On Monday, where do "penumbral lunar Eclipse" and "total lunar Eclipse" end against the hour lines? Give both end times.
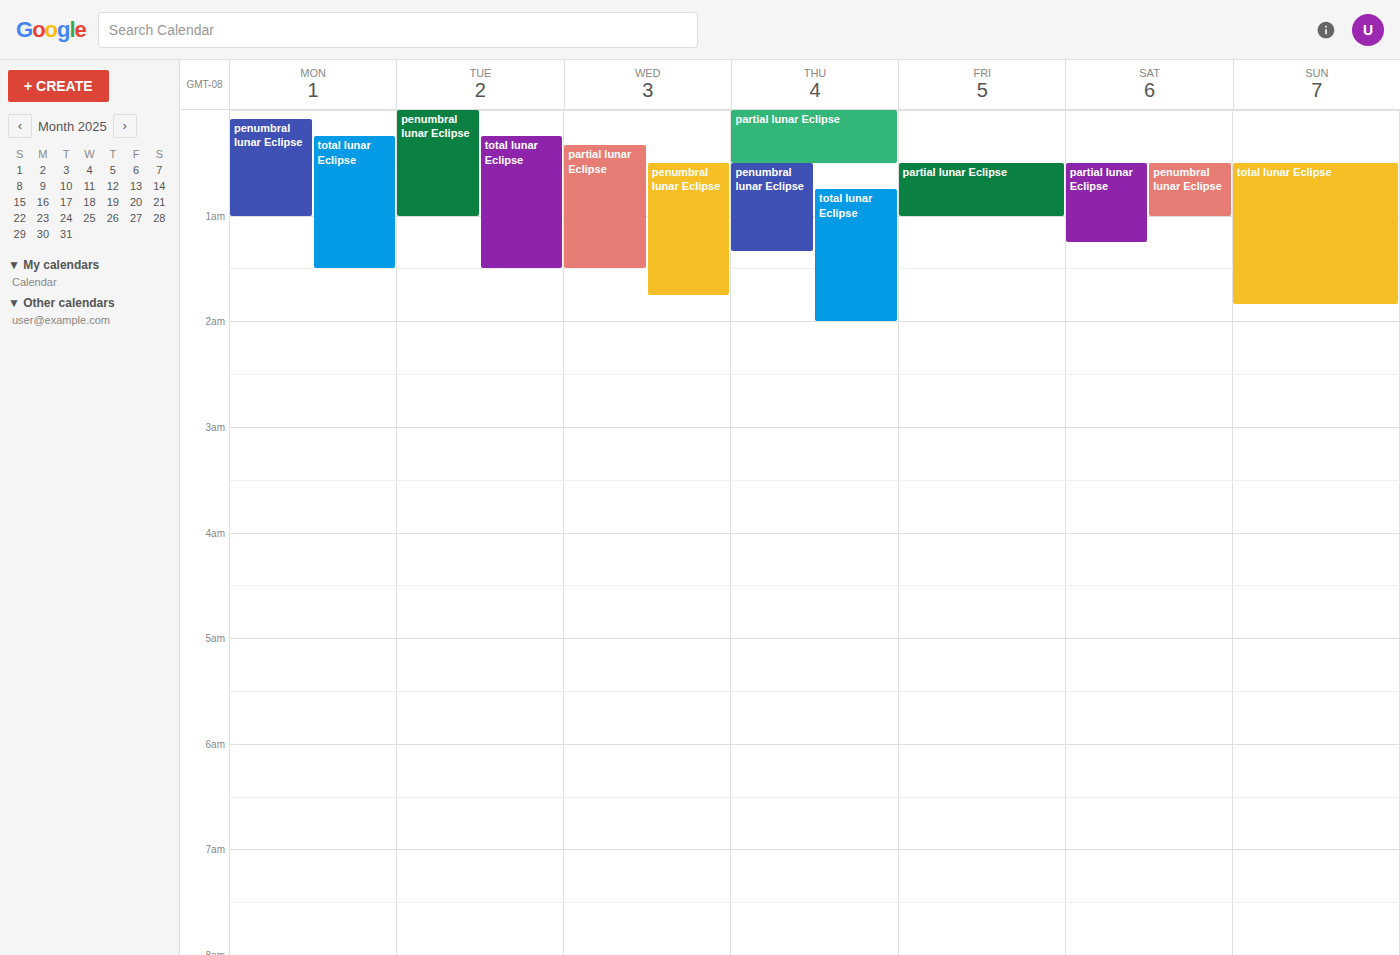
"penumbral lunar Eclipse": 1:00 AM, exactly on the 1 AM line. "total lunar Eclipse": 1:30 AM, halfway between the 1 AM and 2 AM lines.